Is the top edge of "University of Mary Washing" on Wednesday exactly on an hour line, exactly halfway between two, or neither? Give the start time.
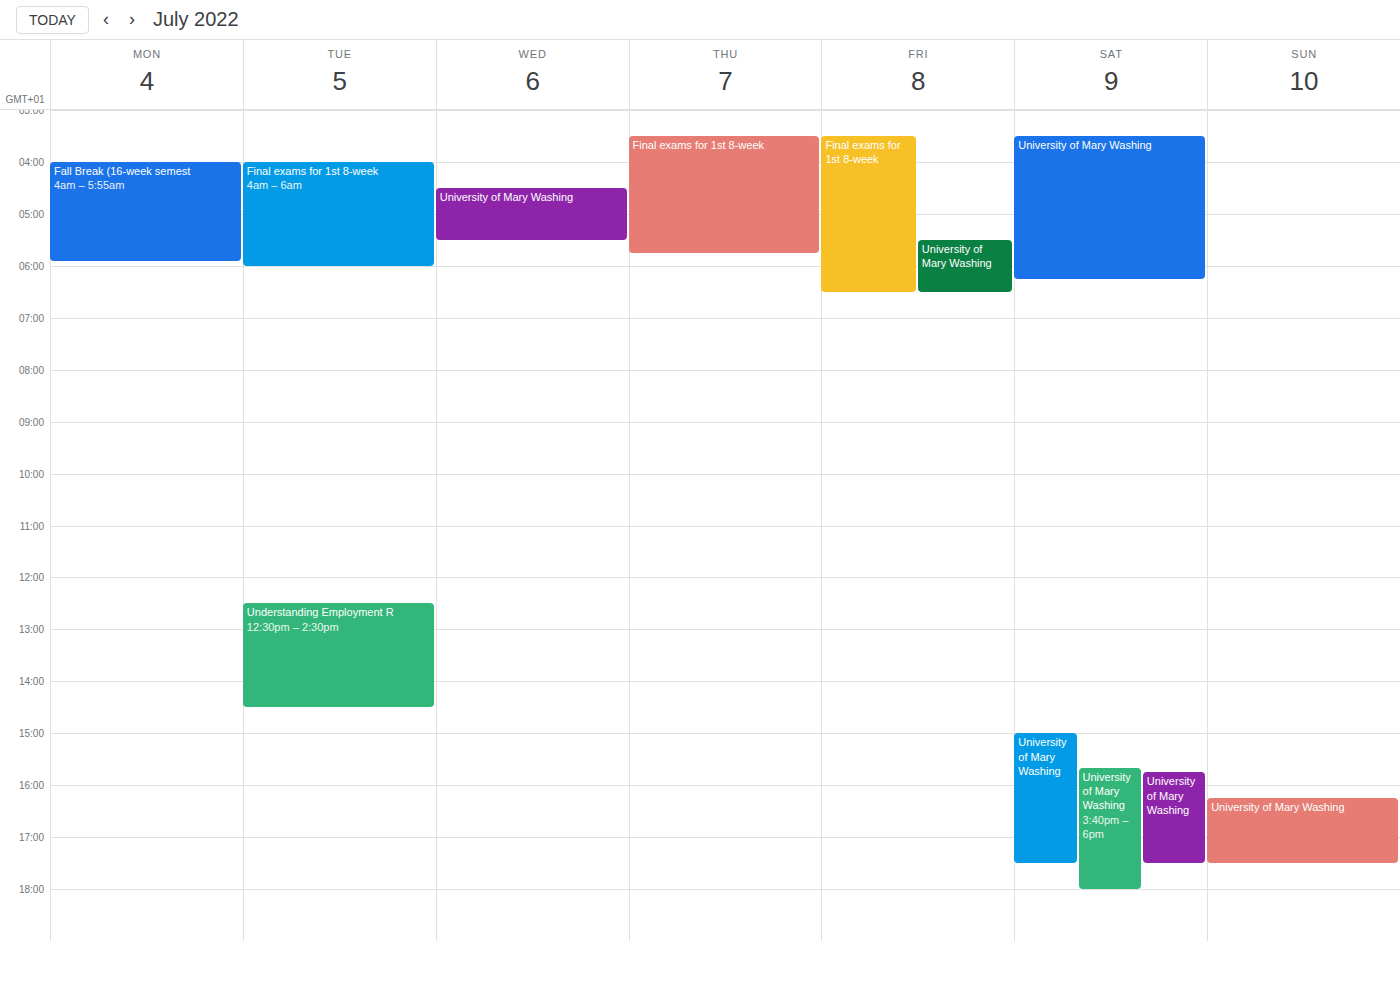
4:30 AM -- halfway between the 4 AM and 5 AM lines.